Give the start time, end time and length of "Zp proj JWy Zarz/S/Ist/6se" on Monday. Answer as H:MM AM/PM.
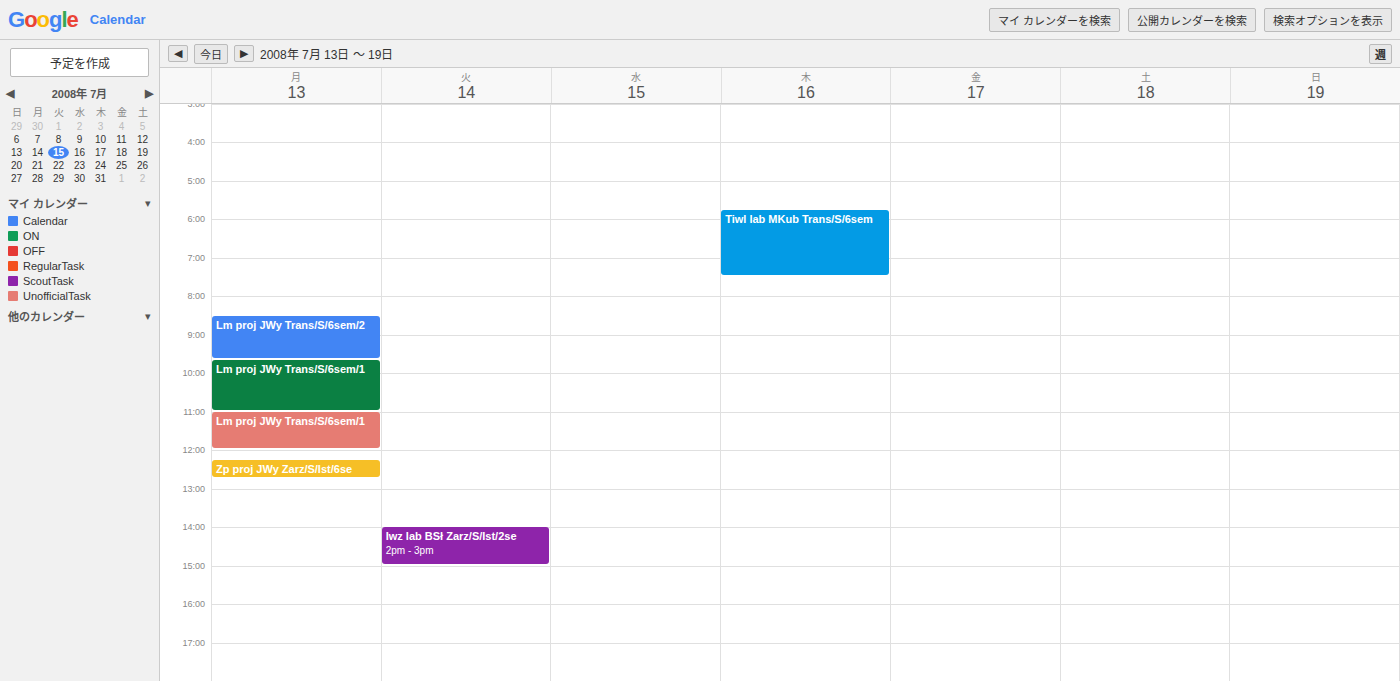
12:15 PM to 12:45 PM, 30 minutes